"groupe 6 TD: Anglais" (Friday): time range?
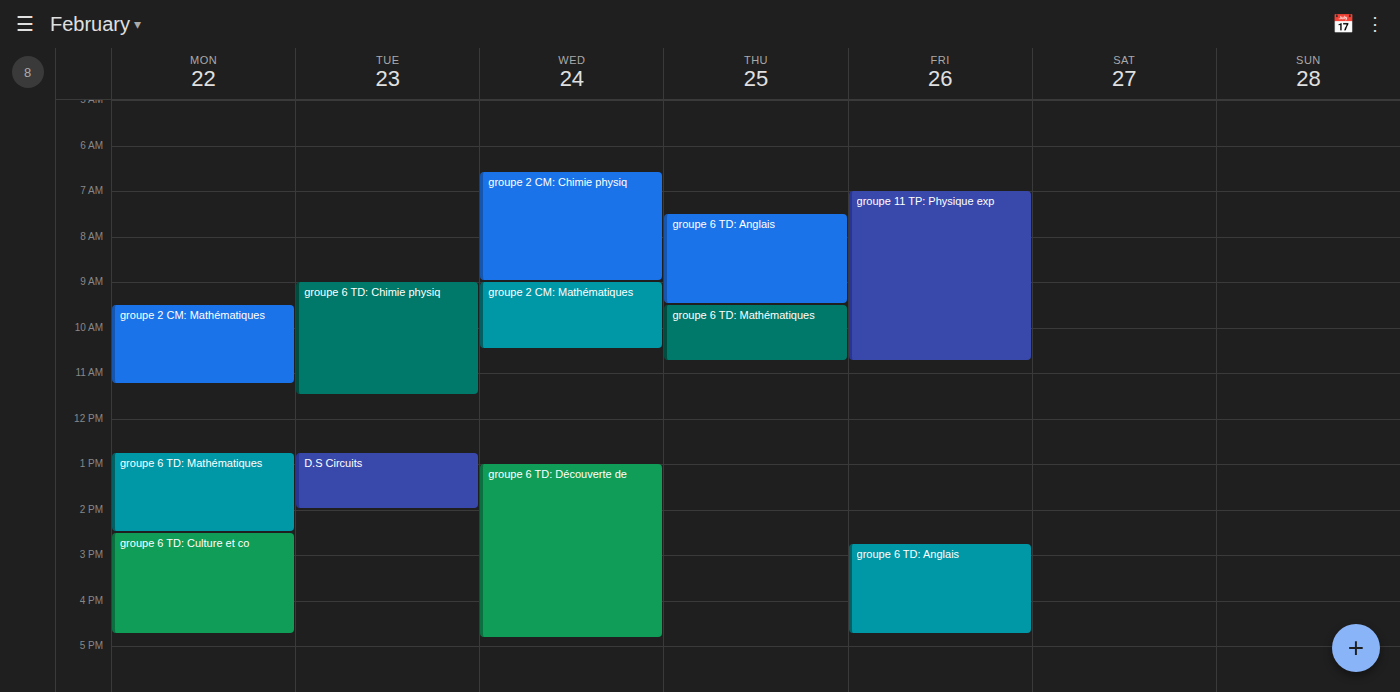
2:45 PM to 4:45 PM